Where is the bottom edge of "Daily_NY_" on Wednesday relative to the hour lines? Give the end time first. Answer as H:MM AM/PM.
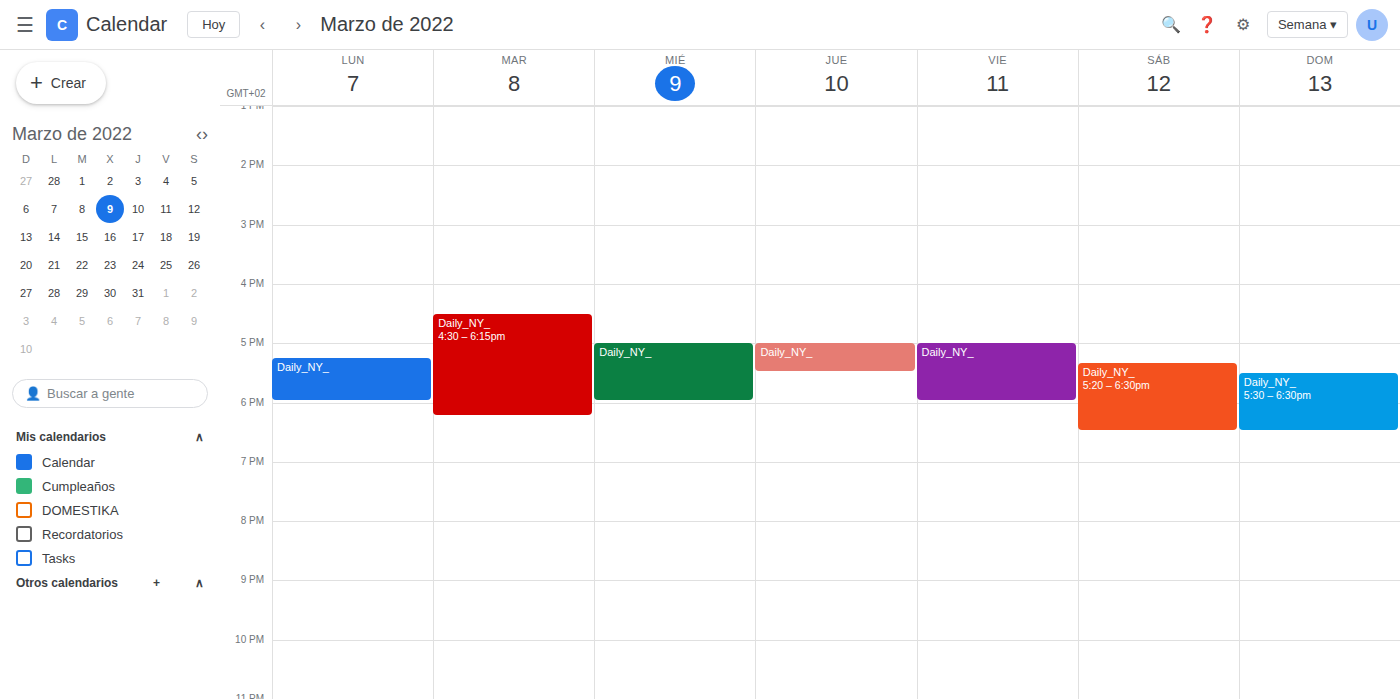
6:00 PM -- exactly on the 6 PM line.